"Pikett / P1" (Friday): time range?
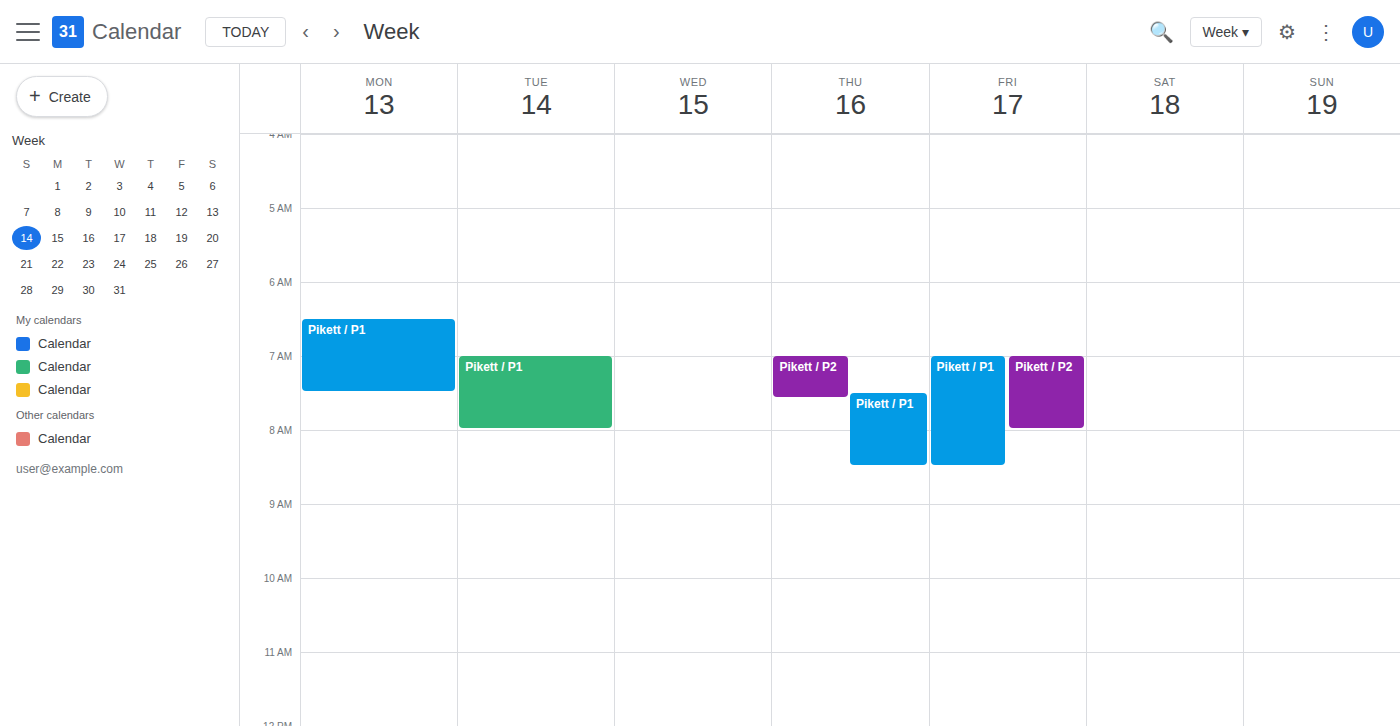
7:00 AM to 8:30 AM